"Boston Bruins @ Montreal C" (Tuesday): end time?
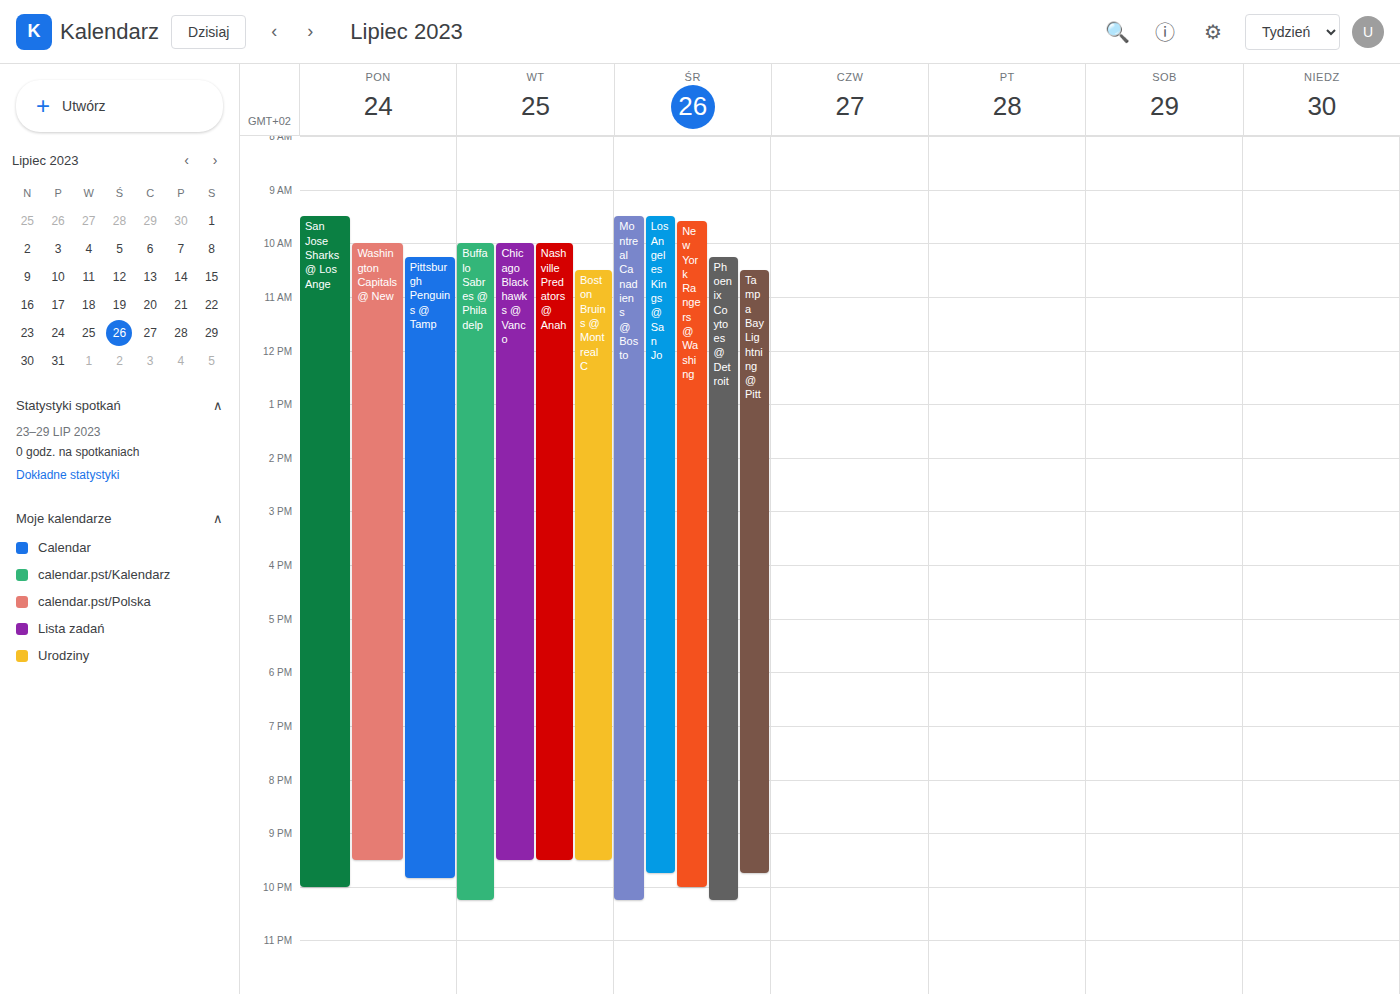
9:30 PM